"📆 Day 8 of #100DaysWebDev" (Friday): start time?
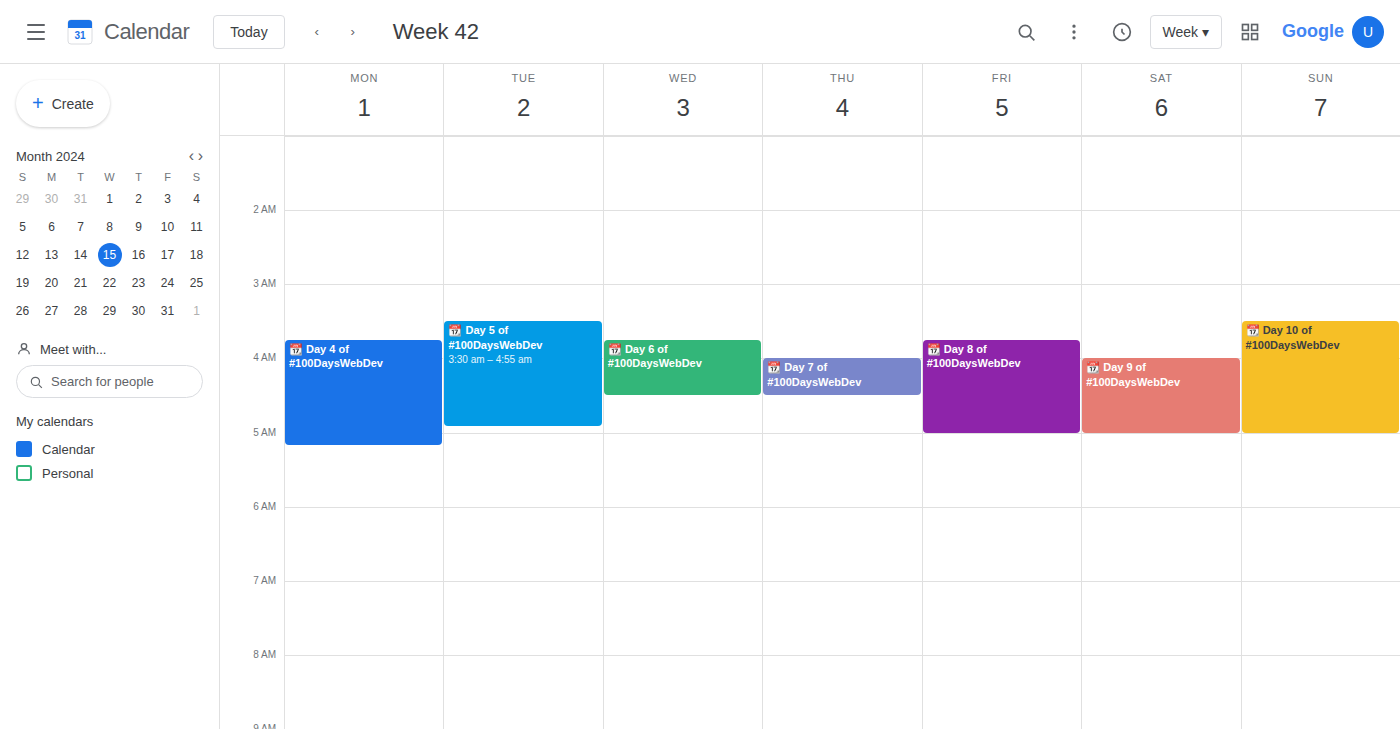
03:45